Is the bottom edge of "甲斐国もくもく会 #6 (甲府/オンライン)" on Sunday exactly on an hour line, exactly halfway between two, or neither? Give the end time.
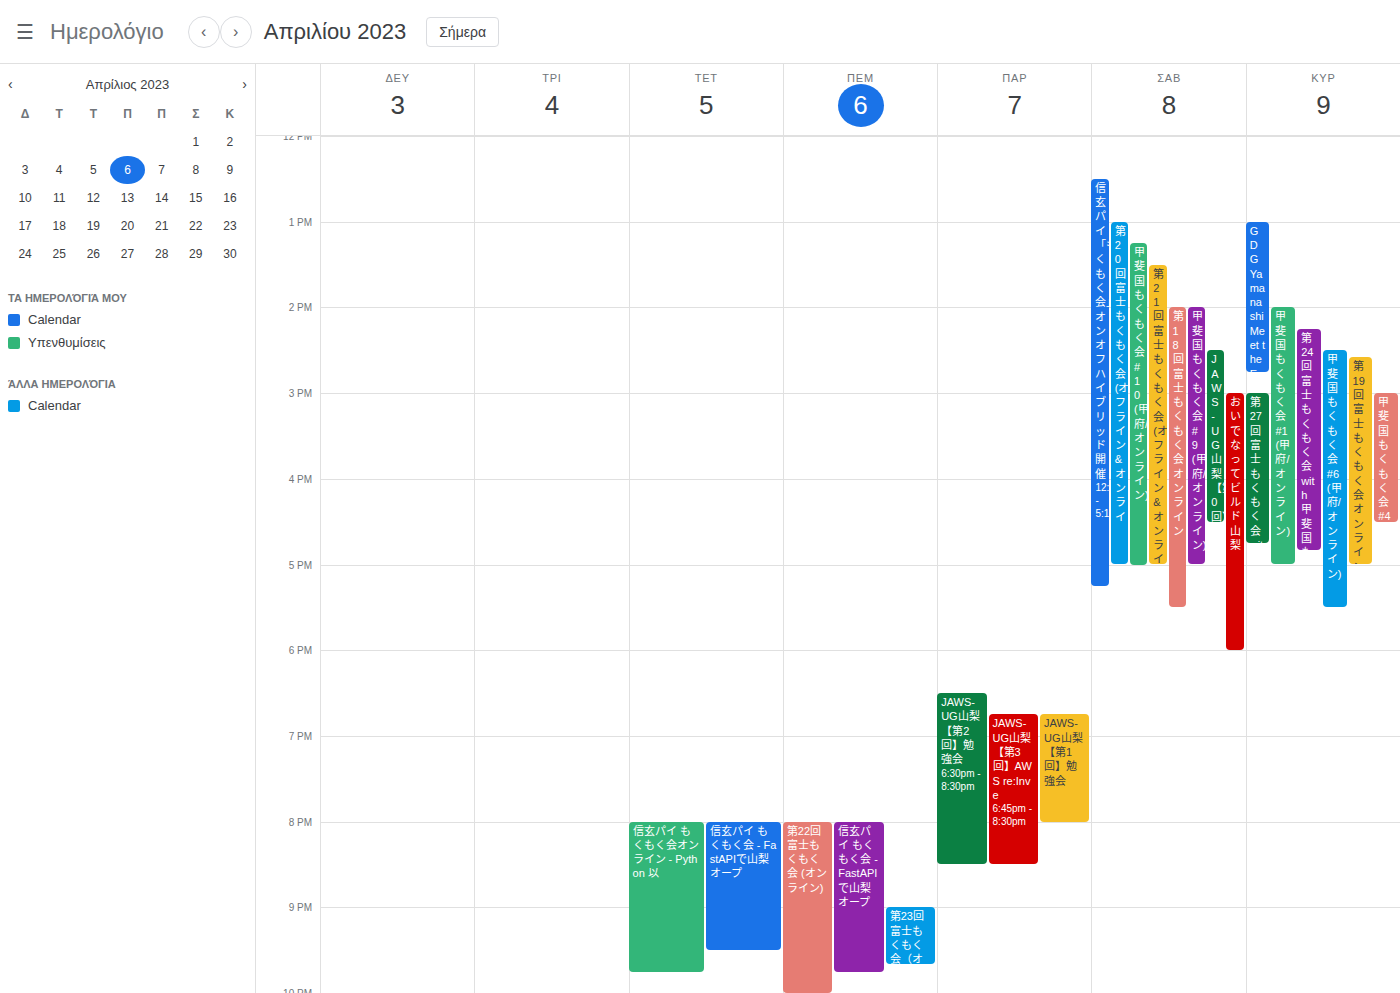
5:30 PM -- halfway between the 5 PM and 6 PM lines.